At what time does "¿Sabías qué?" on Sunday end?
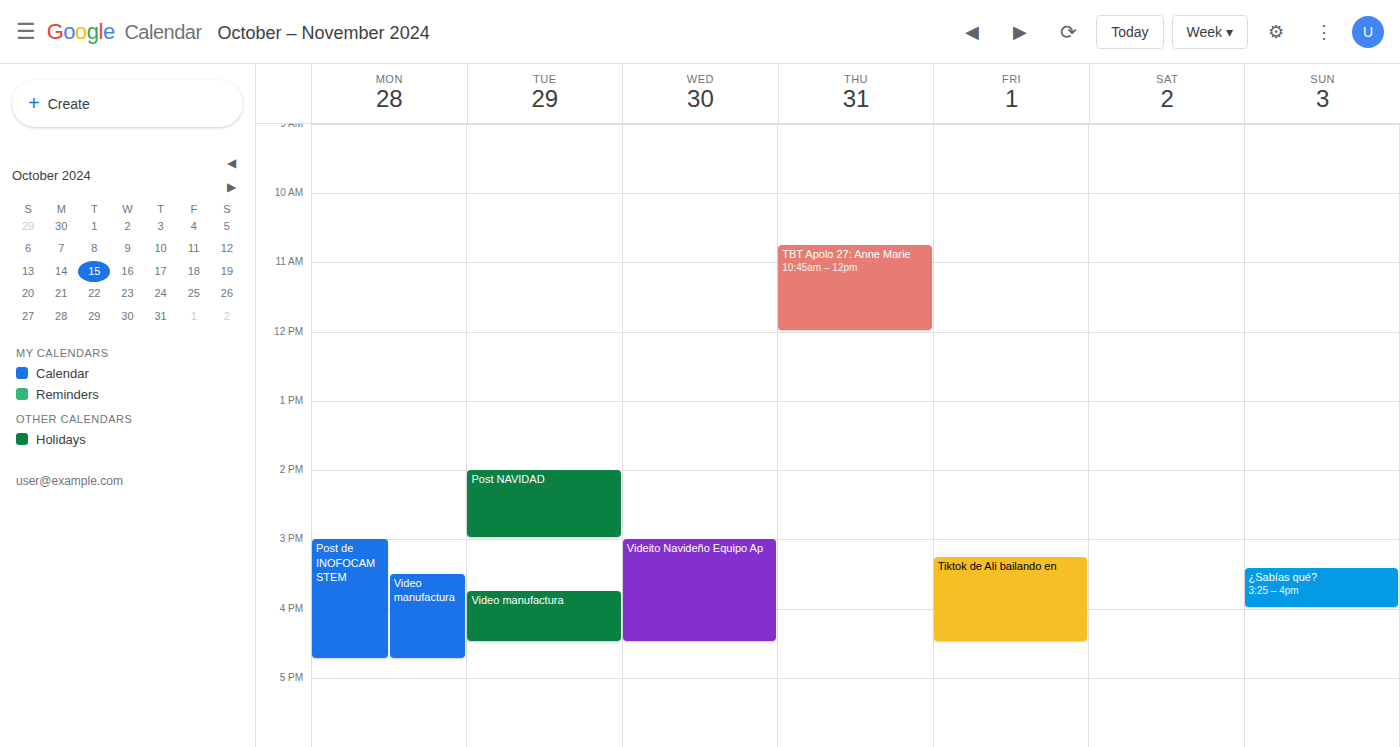
16:00